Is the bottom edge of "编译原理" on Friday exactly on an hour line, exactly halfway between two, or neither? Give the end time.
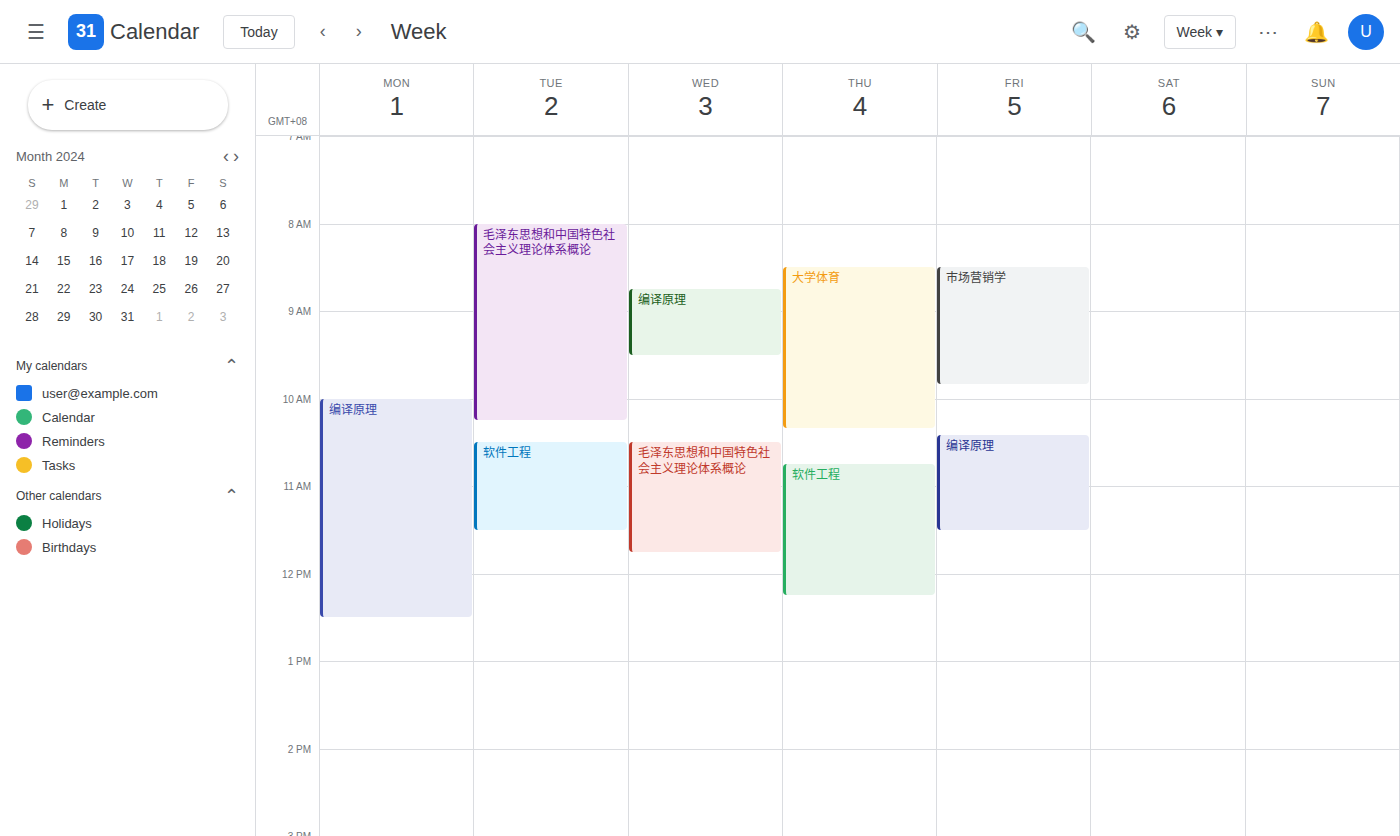
11:30 AM -- halfway between the 11 AM and 12 PM lines.